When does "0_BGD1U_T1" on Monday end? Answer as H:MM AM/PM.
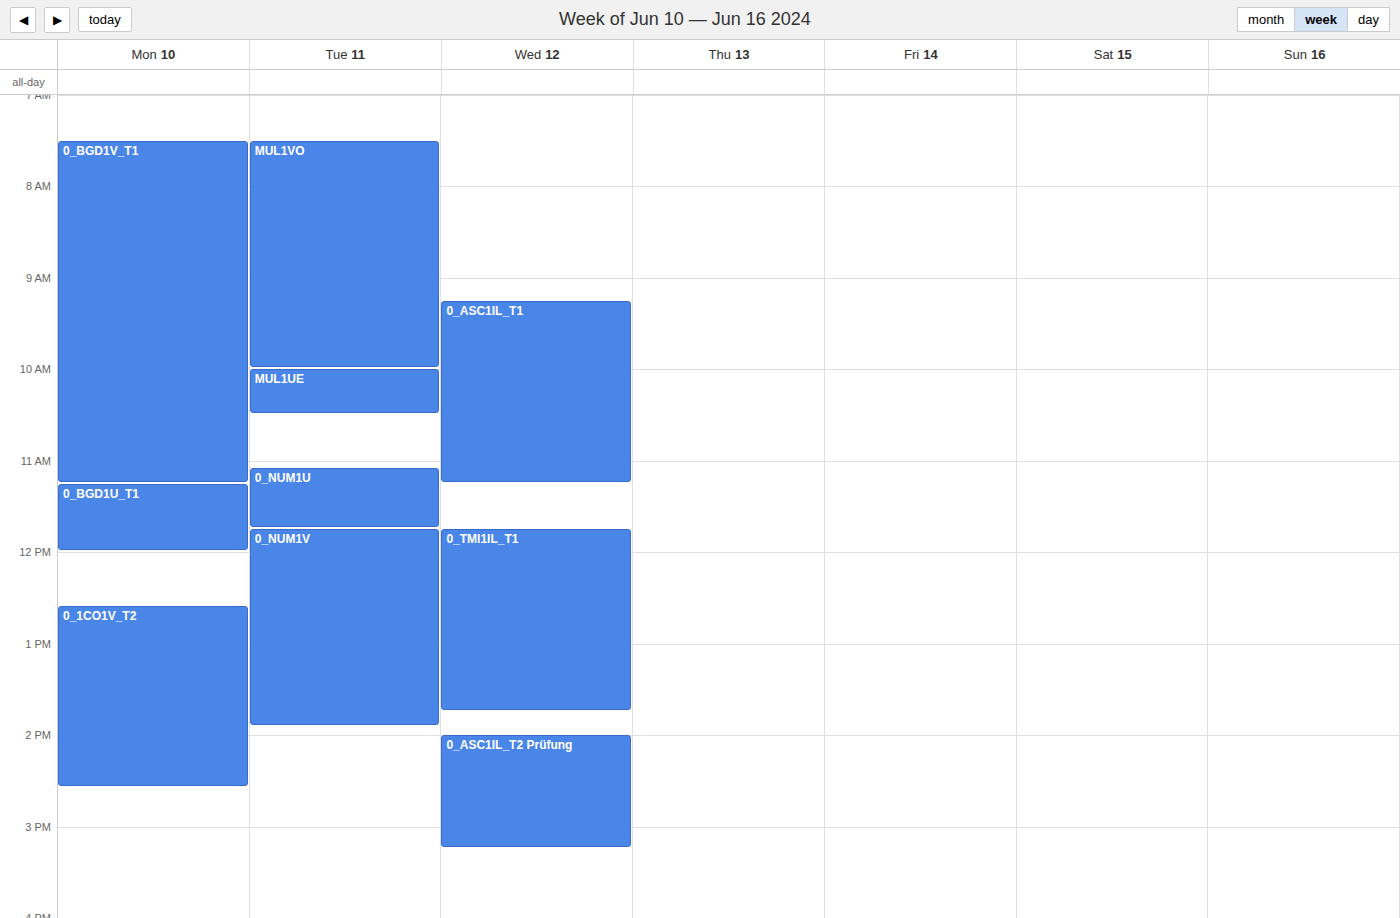
12:00 PM